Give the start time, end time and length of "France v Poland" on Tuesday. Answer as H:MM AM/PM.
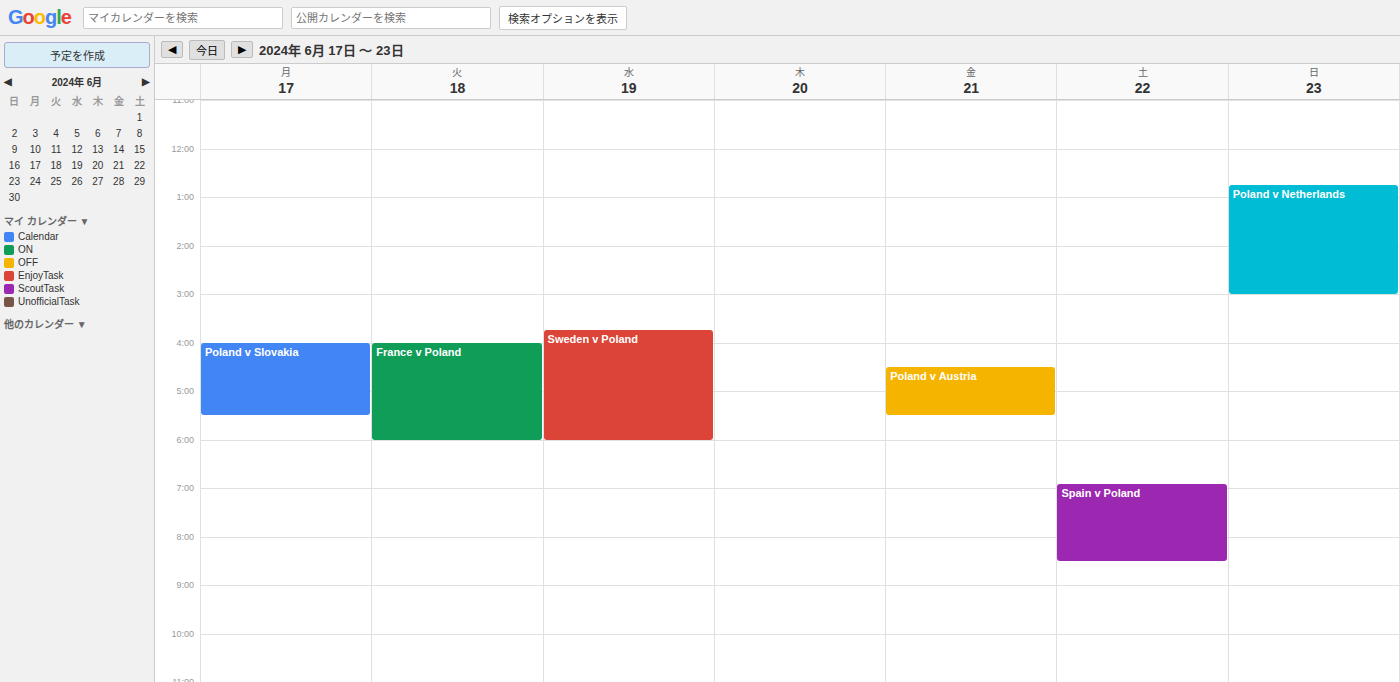
4:00 PM to 6:00 PM, 2 hours